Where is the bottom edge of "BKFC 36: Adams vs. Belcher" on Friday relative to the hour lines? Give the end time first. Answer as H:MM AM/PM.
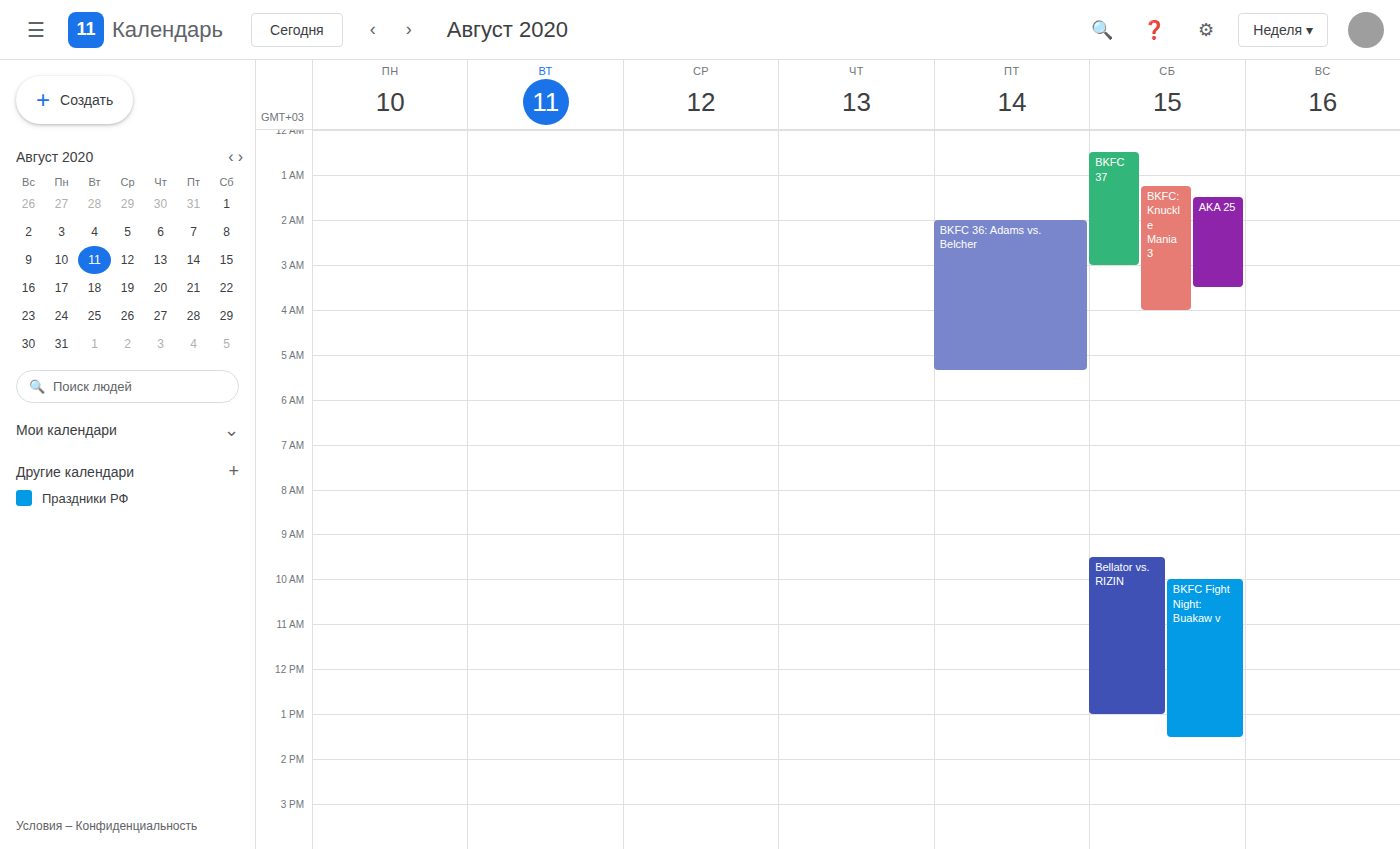
5:20 AM -- neither: 20 minutes below the 5 AM line and 40 minutes above the 6 AM line.